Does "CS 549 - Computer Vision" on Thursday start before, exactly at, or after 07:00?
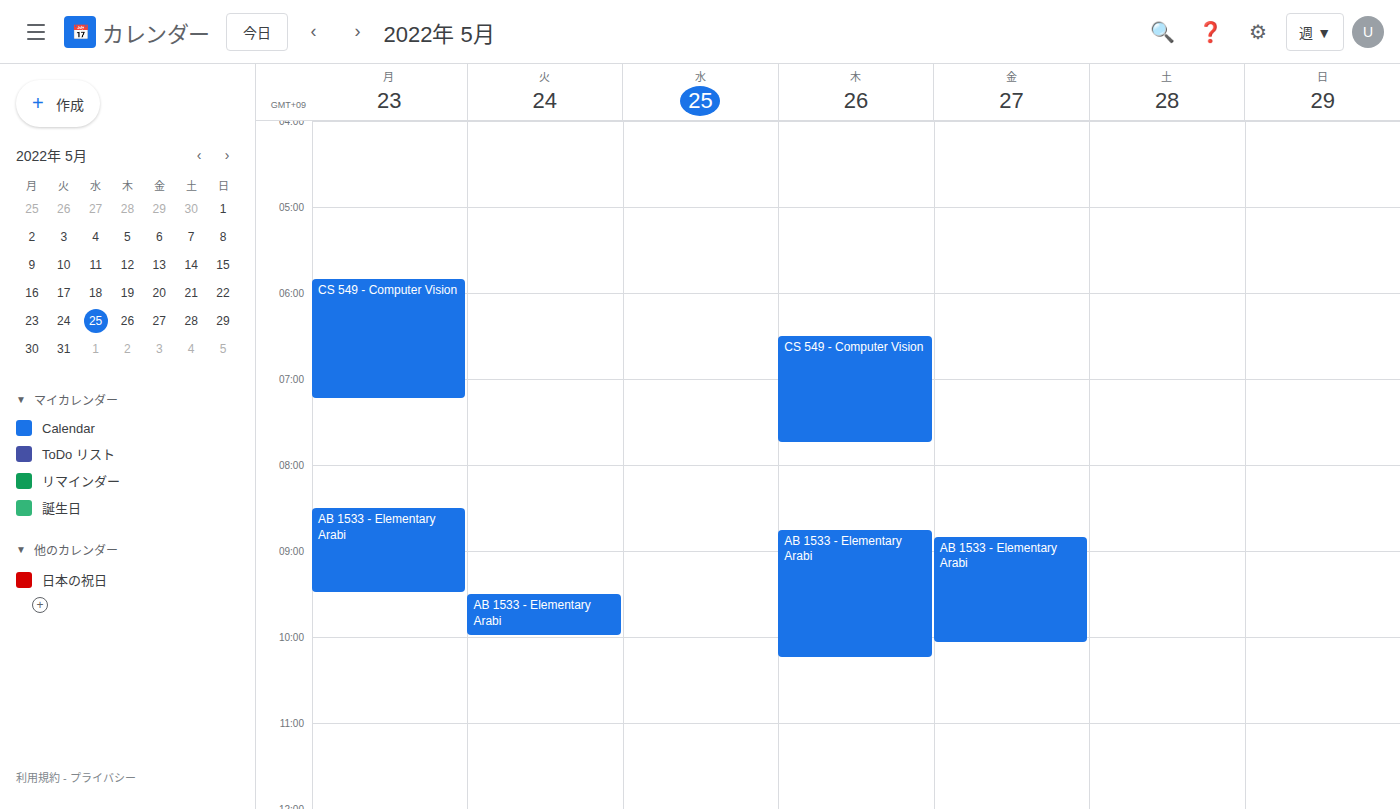
06:30 -- before 07:00, 30 minutes above the 07:00 line.